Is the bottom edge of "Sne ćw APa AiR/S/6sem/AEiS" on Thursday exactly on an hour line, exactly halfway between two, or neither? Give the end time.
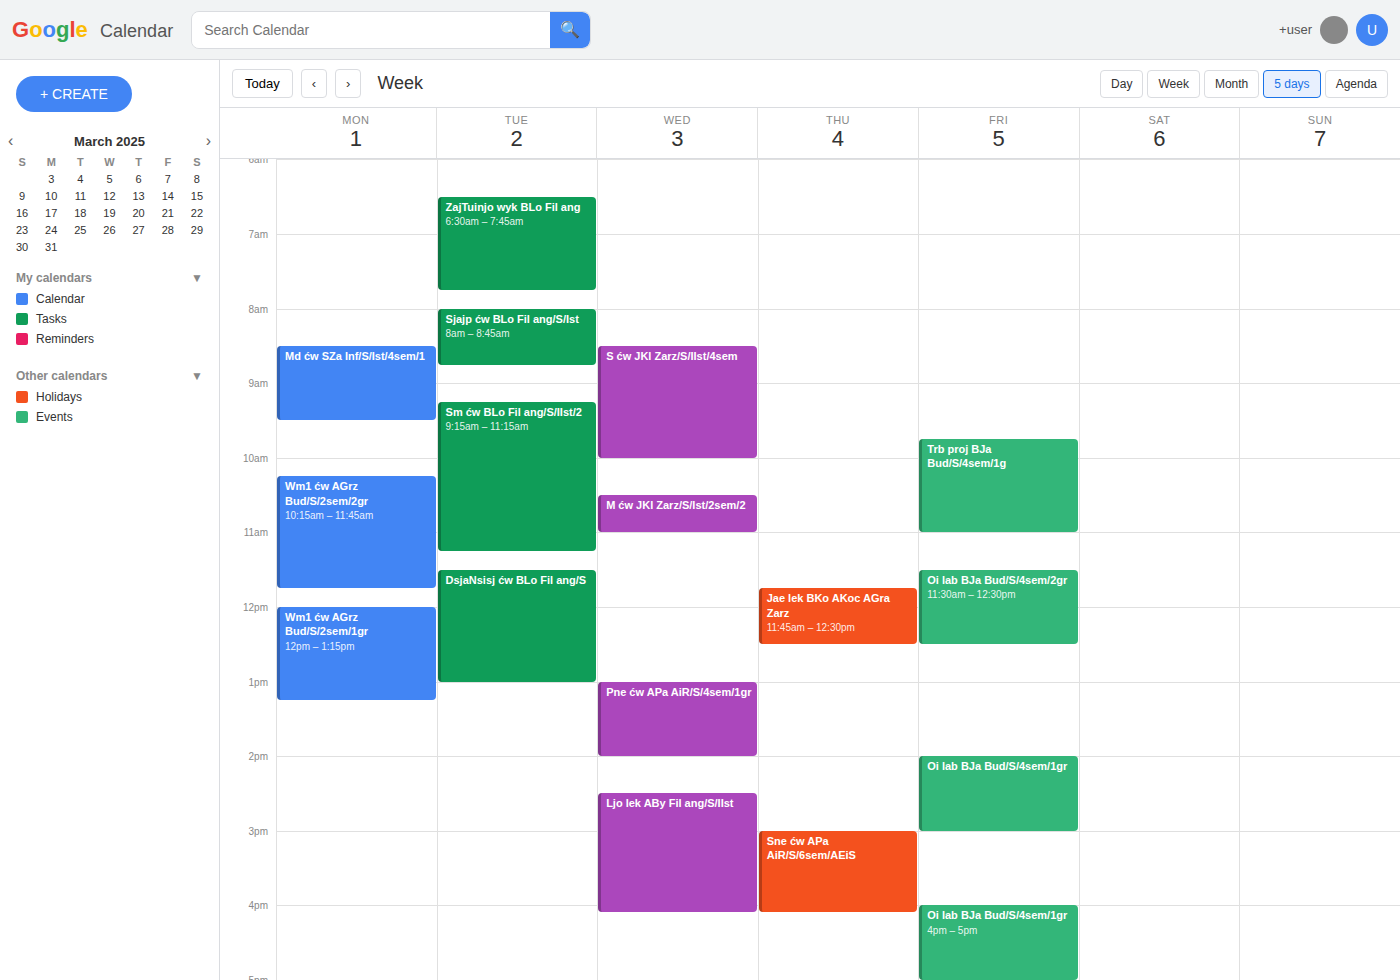
4:05 PM -- neither: 5 minutes below the 4 PM line and 55 minutes above the 5 PM line.